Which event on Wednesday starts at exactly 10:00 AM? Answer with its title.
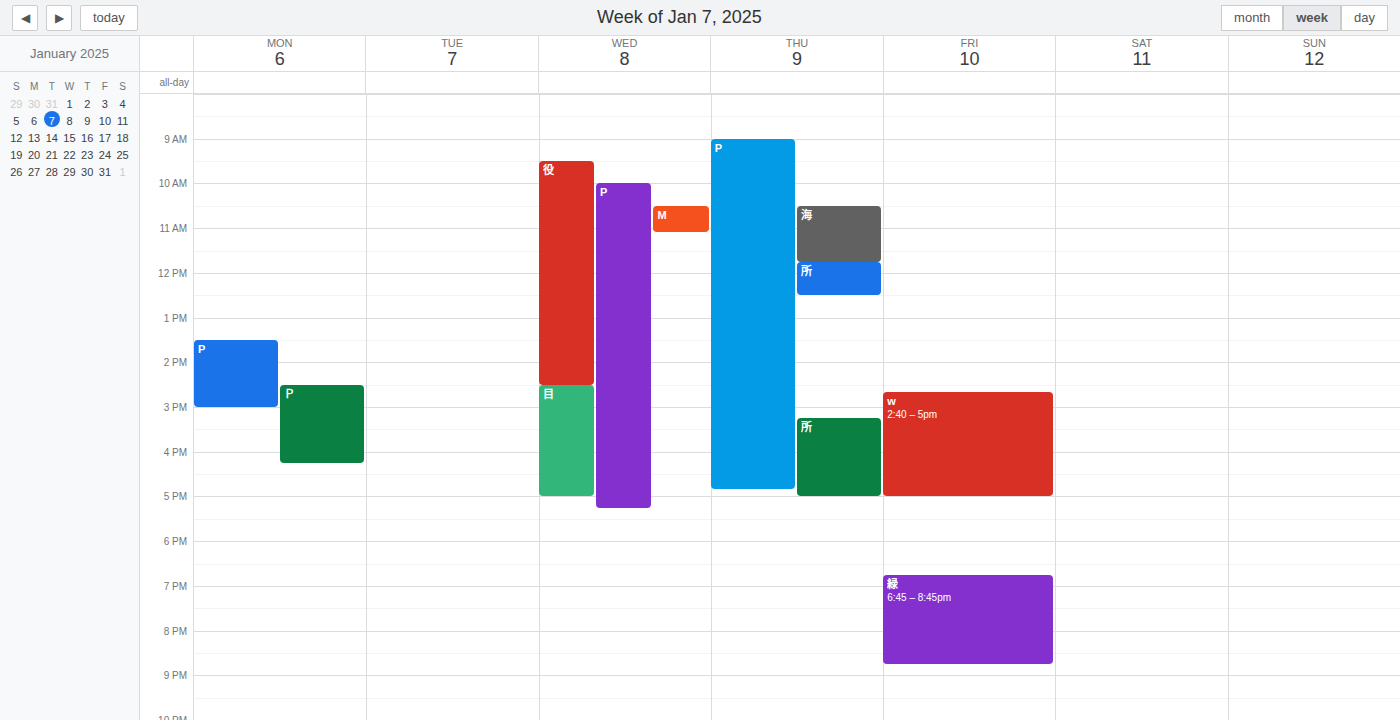
"P"